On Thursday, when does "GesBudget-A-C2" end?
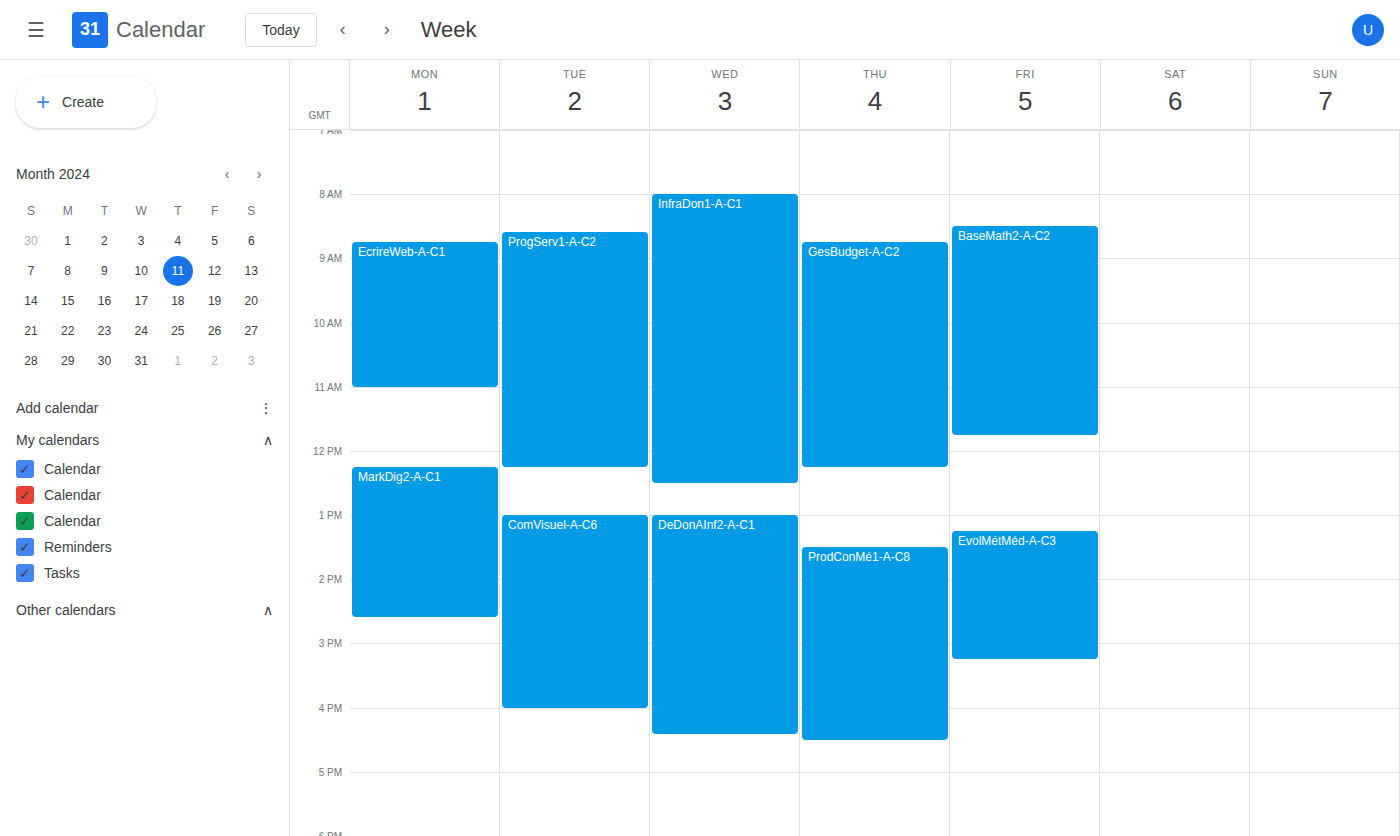
12:15 PM